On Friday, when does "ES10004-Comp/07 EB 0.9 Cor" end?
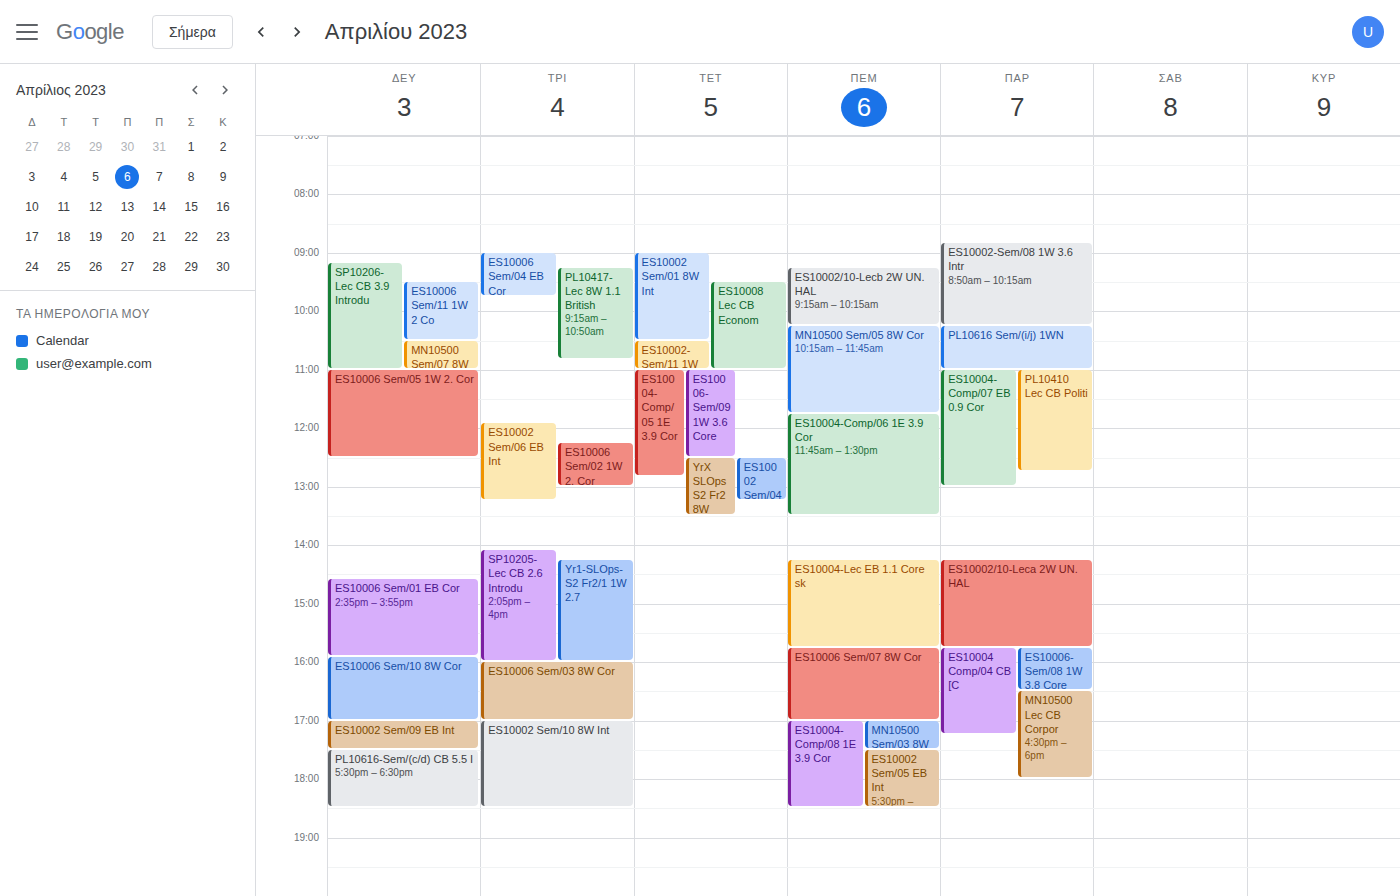
1:00 PM